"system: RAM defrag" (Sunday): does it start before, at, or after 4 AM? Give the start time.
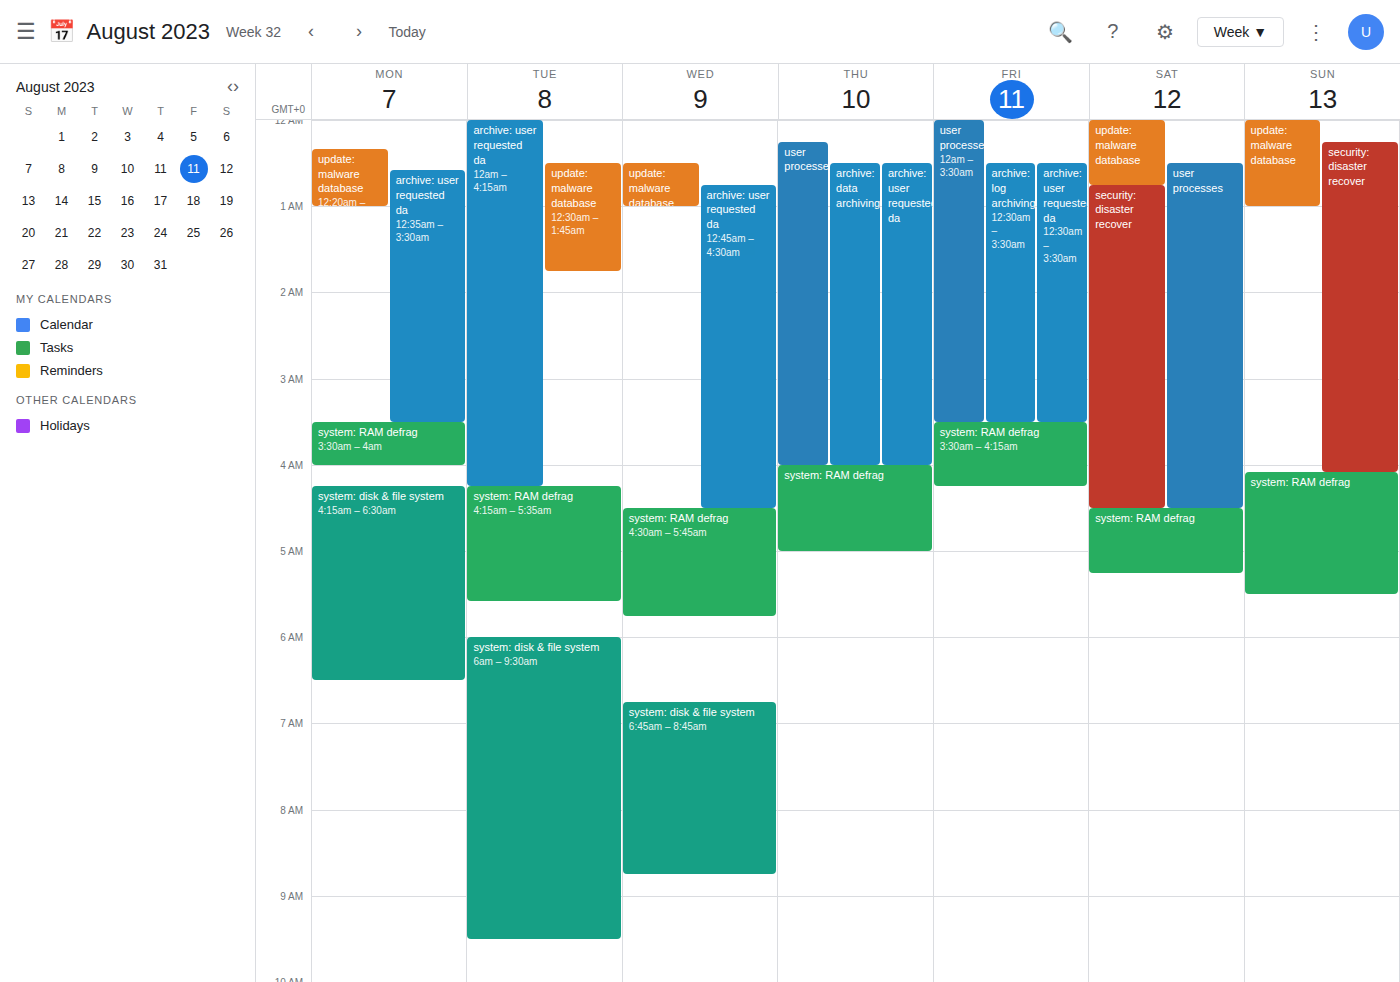
4:05 AM -- after 4 AM, 5 minutes below the 4 AM line.